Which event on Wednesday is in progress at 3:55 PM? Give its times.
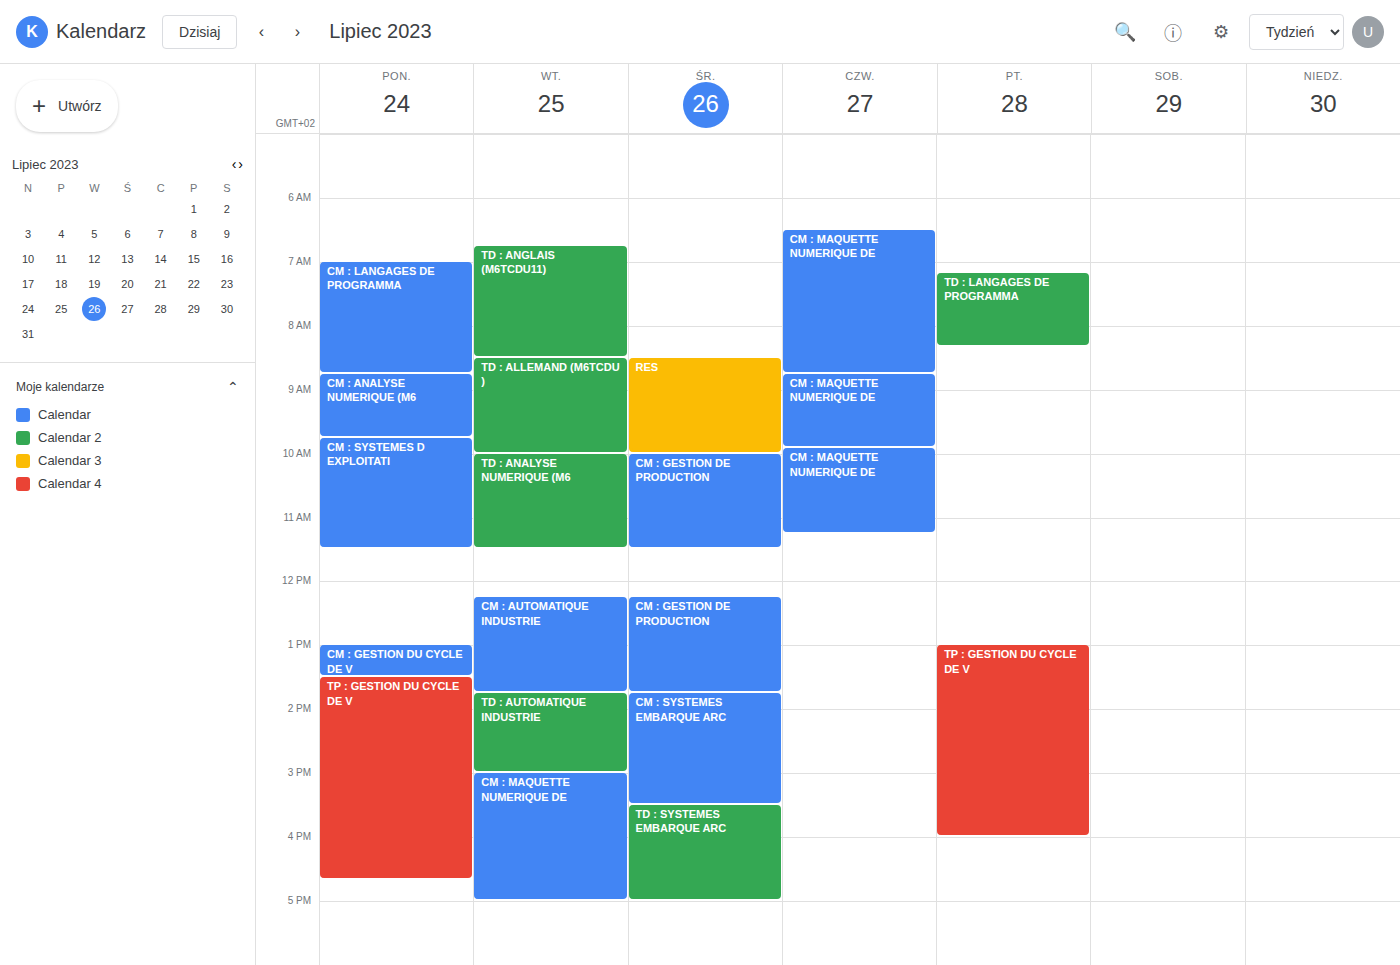
"TD : SYSTEMES EMBARQUE ARC", 3:30 PM to 5:00 PM